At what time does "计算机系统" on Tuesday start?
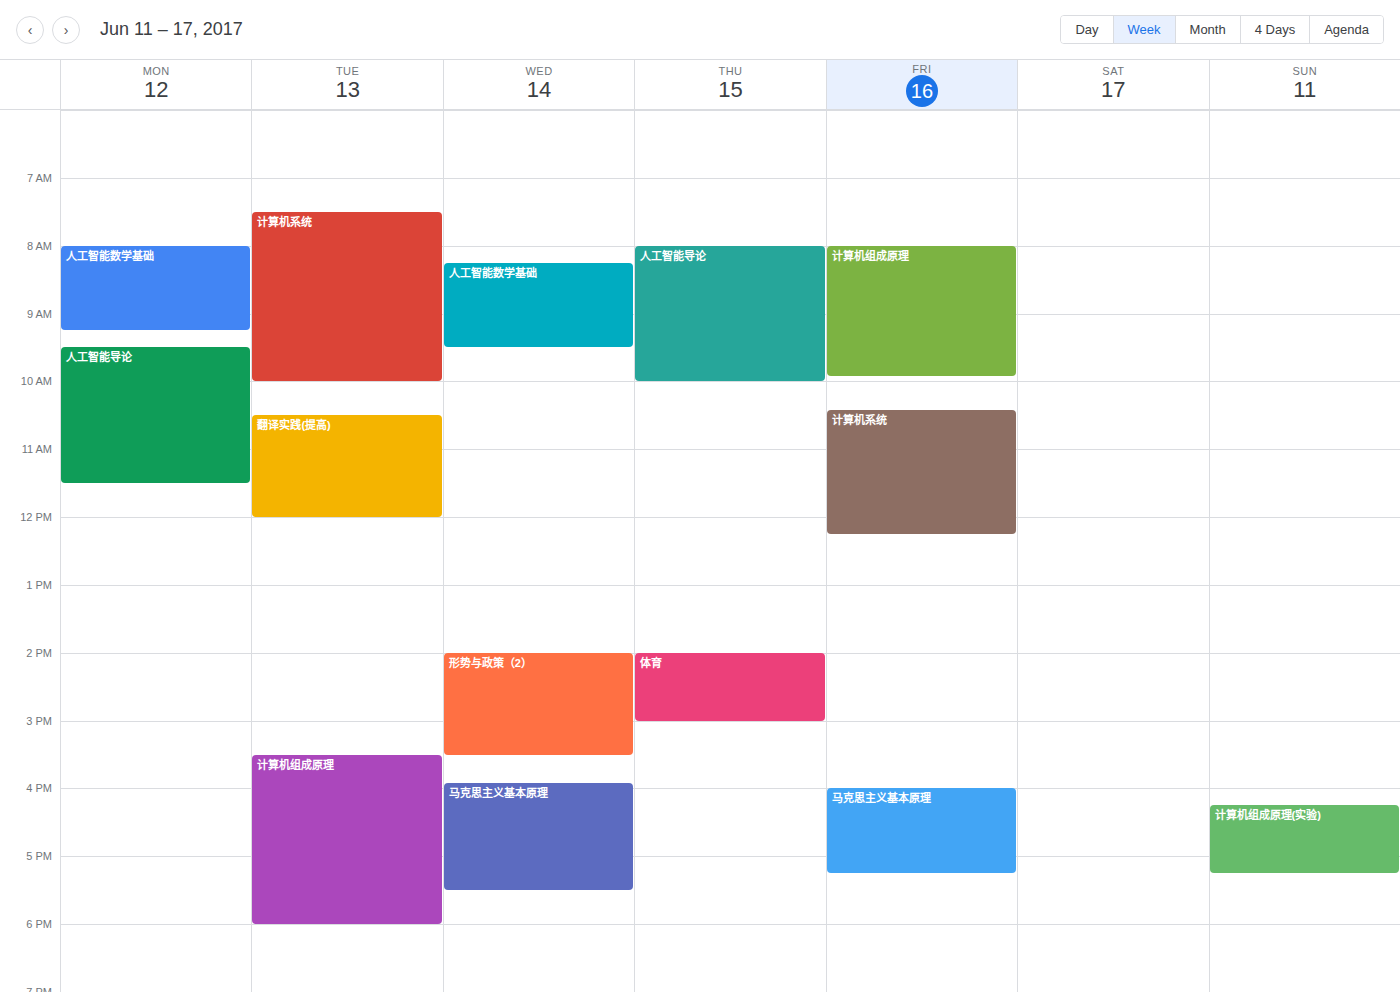
07:30